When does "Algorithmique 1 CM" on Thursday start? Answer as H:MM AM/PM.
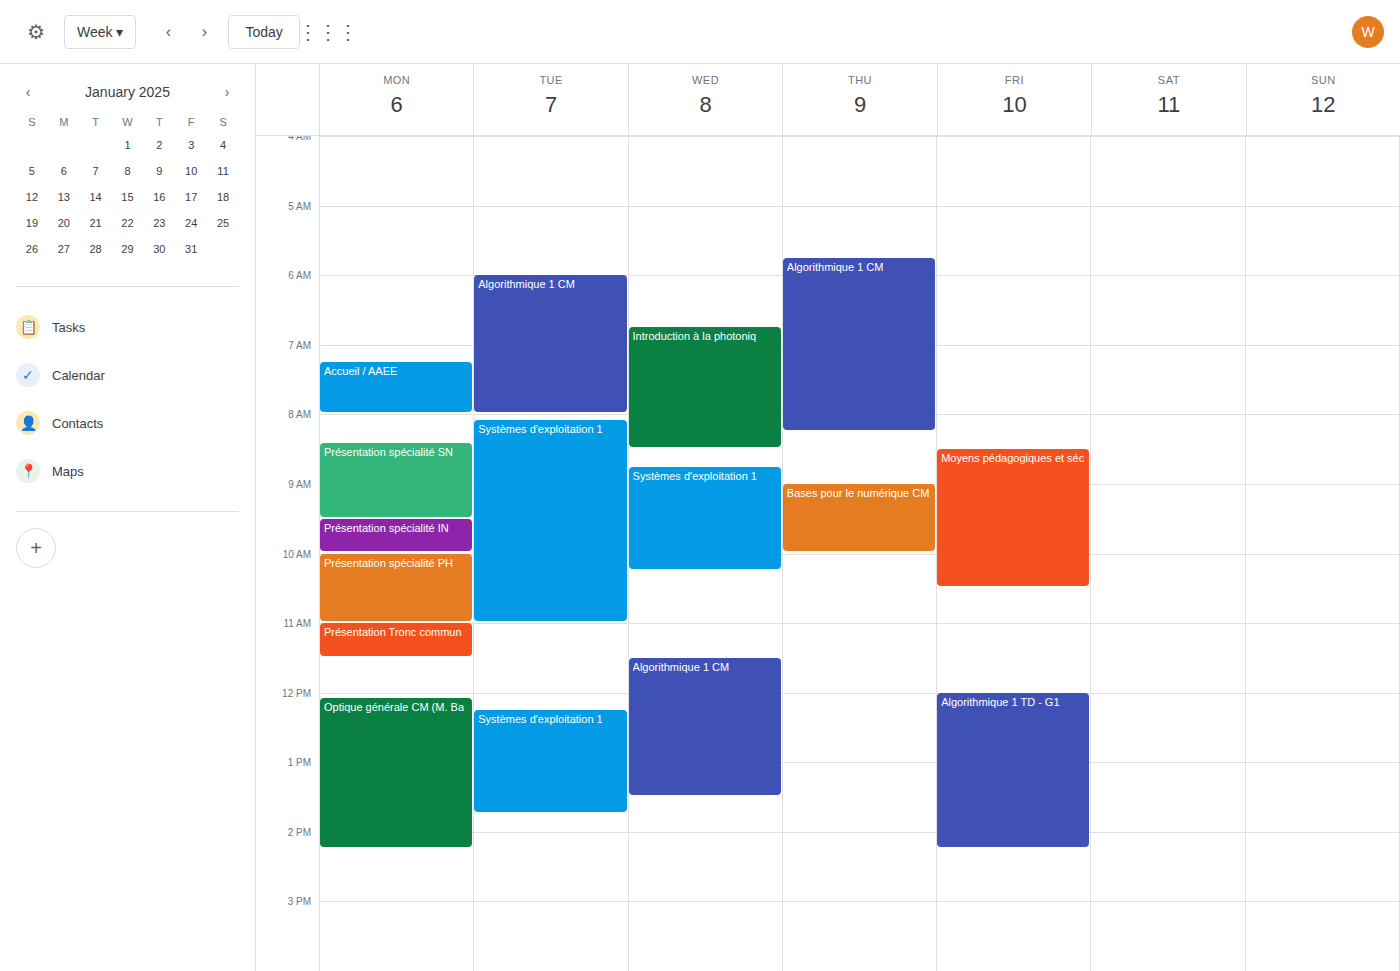
5:45 AM